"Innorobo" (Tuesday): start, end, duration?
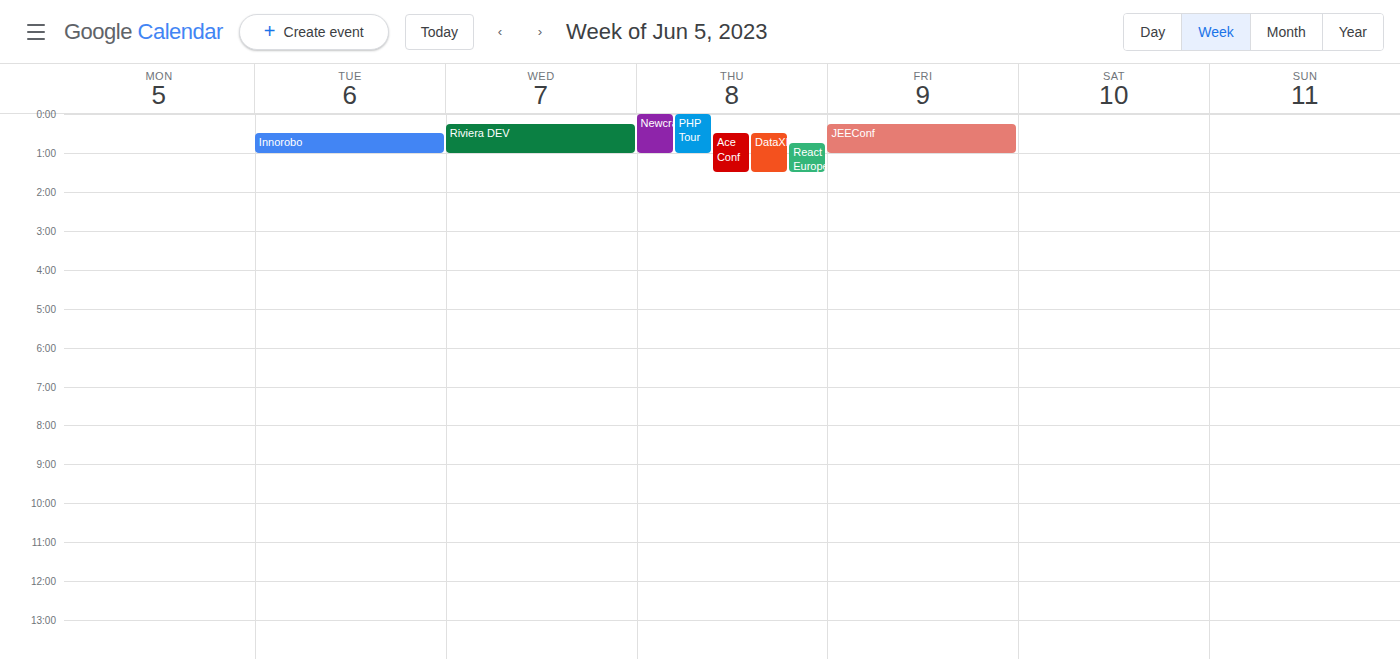
00:30 to 01:00, 30 minutes